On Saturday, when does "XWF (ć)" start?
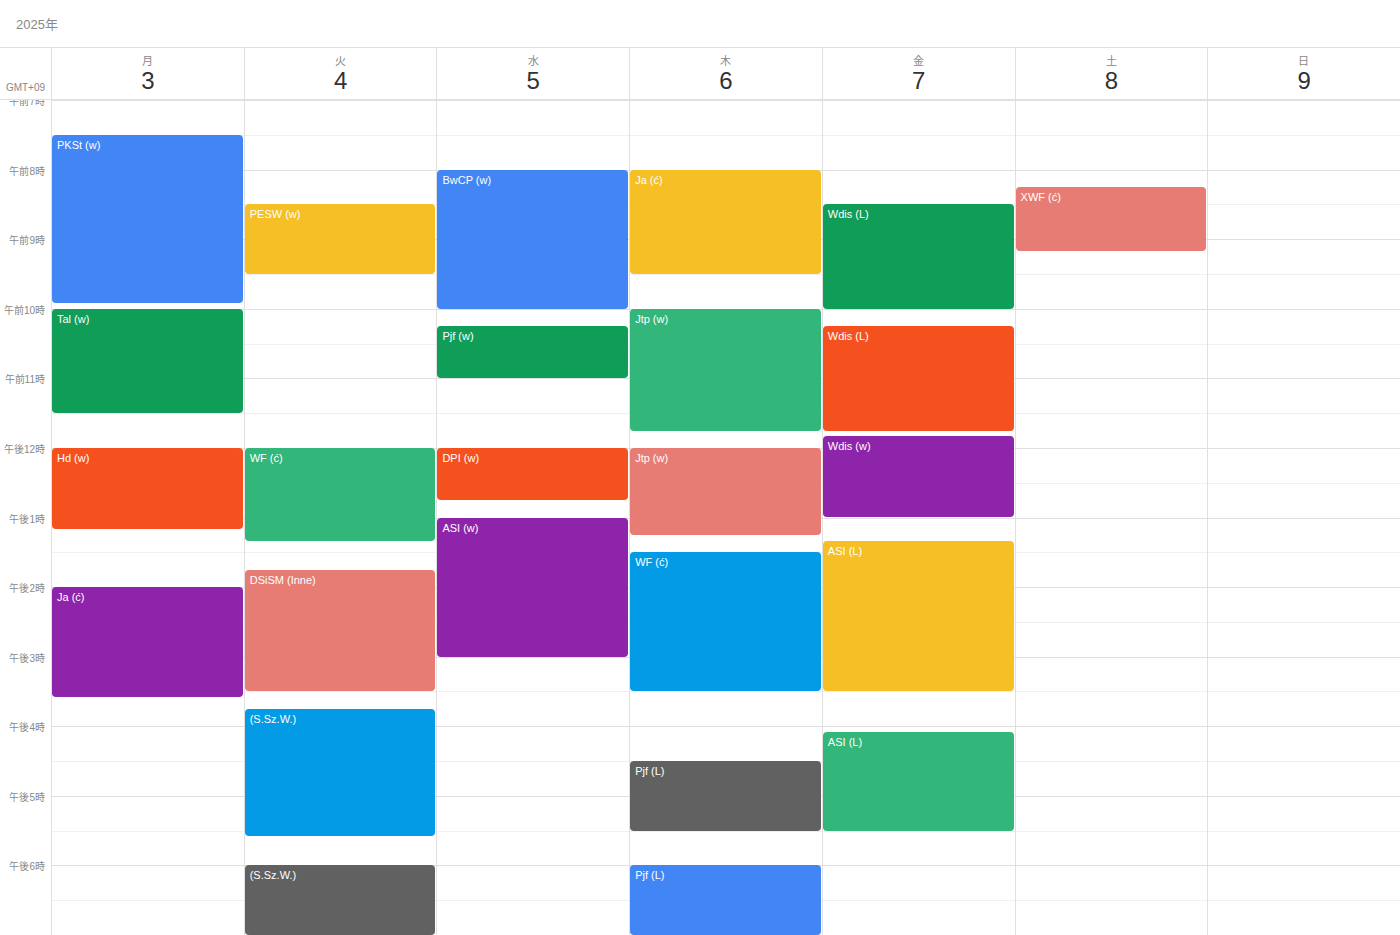
08:15